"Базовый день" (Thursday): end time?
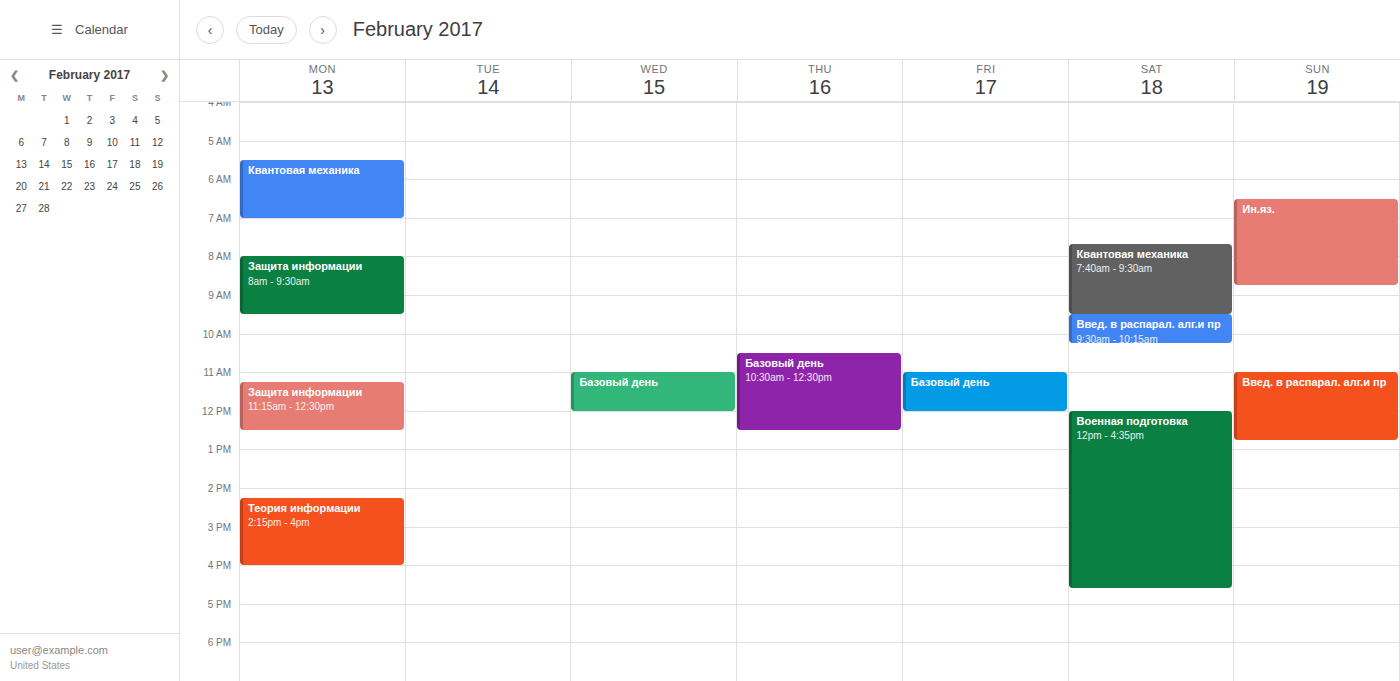
12:30 PM